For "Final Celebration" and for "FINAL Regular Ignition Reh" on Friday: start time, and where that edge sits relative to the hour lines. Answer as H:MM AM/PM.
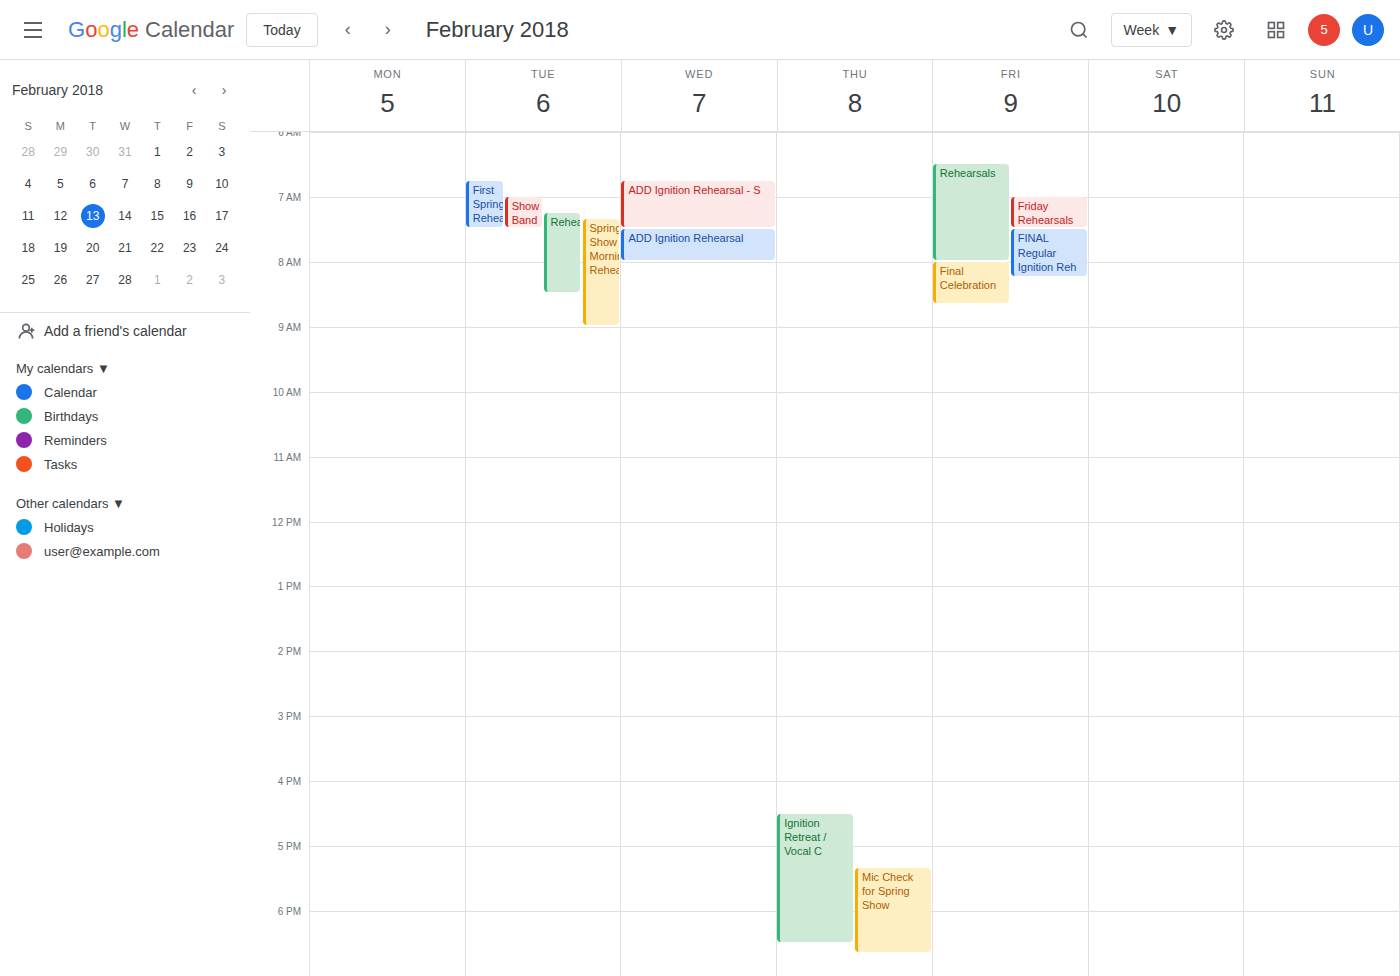
"Final Celebration": 8:00 AM, exactly on the 8 AM line. "FINAL Regular Ignition Reh": 7:30 AM, halfway between the 7 AM and 8 AM lines.